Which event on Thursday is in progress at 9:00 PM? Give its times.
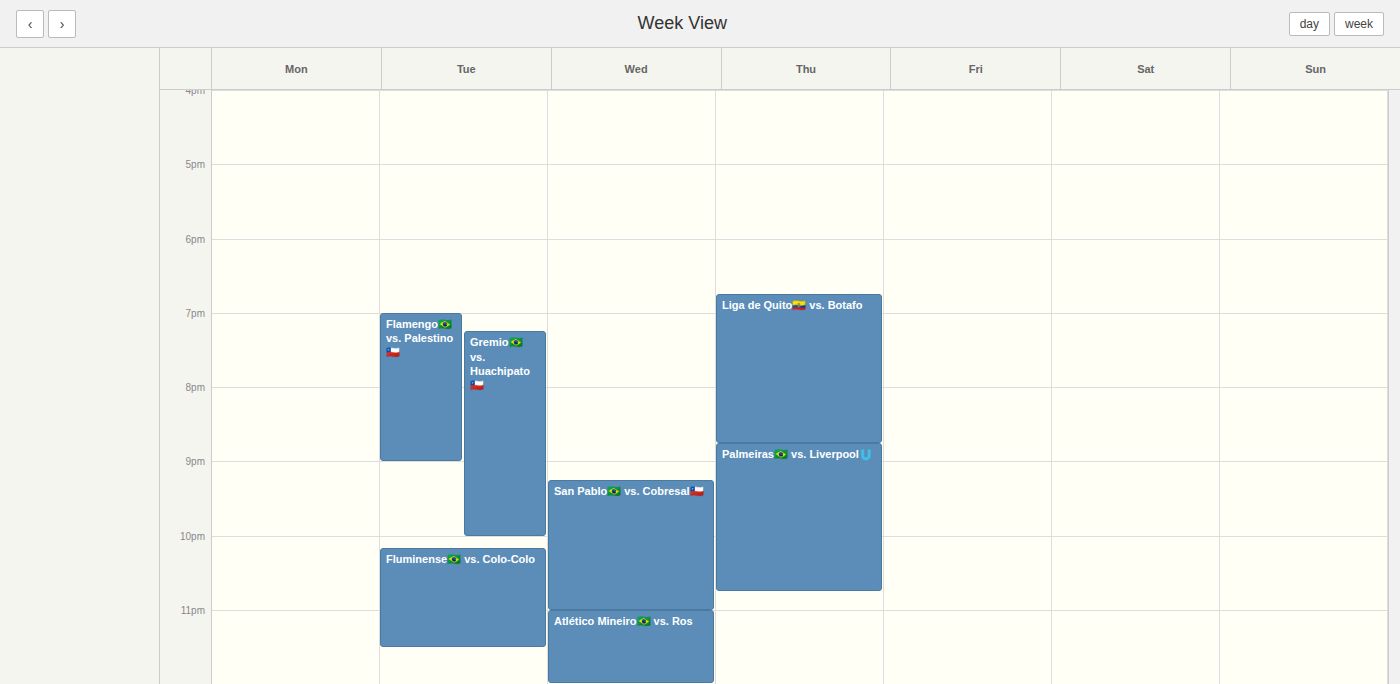
"Palmeiras🇧🇷 vs. Liverpool🇺", 8:45 PM to 10:45 PM